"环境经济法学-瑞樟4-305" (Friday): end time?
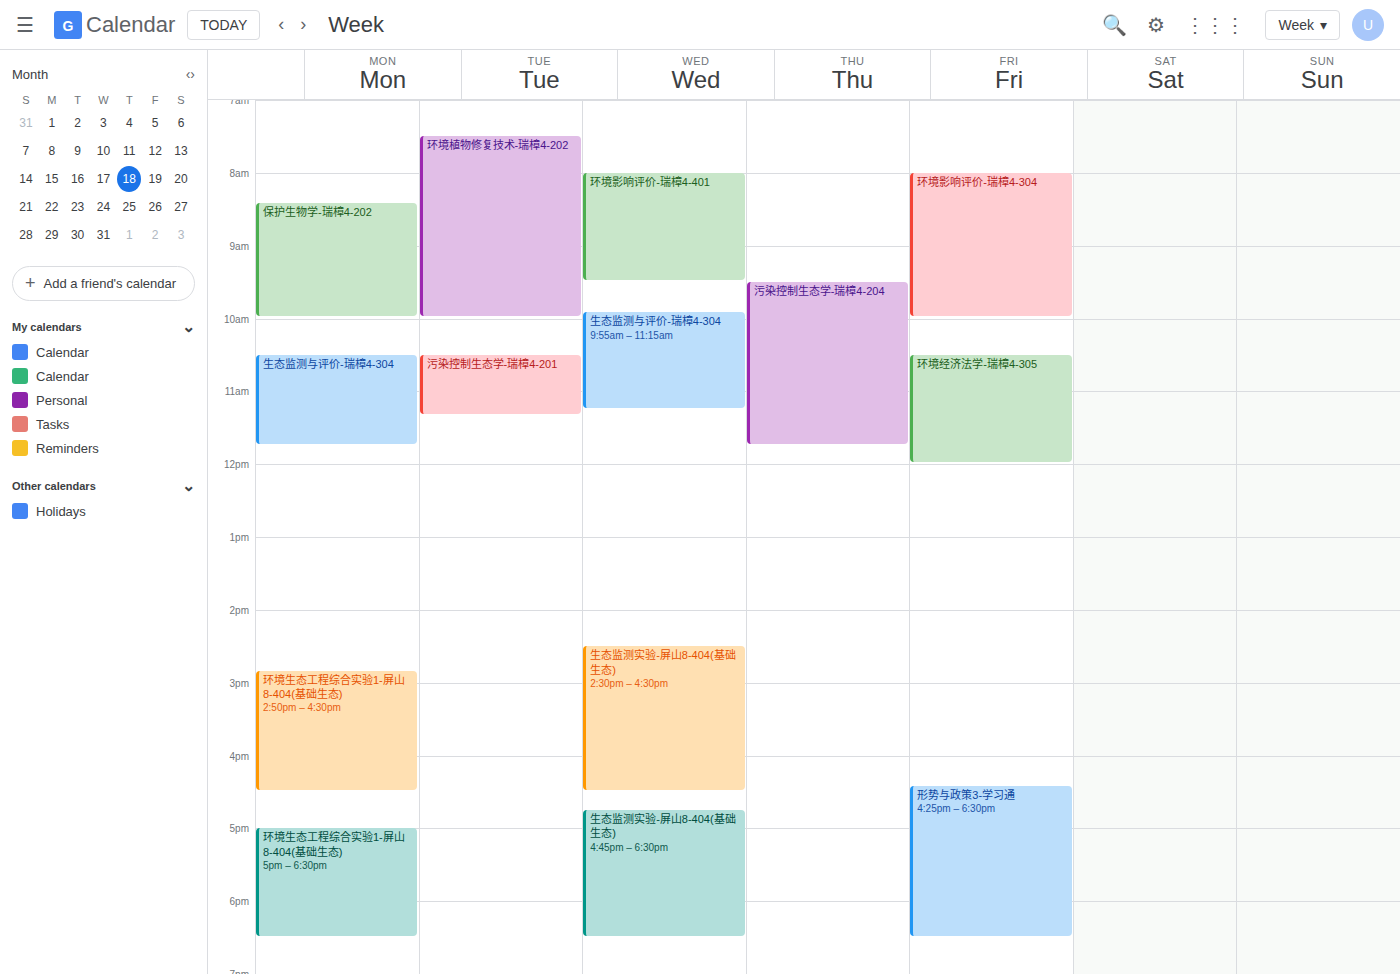
12:00 PM